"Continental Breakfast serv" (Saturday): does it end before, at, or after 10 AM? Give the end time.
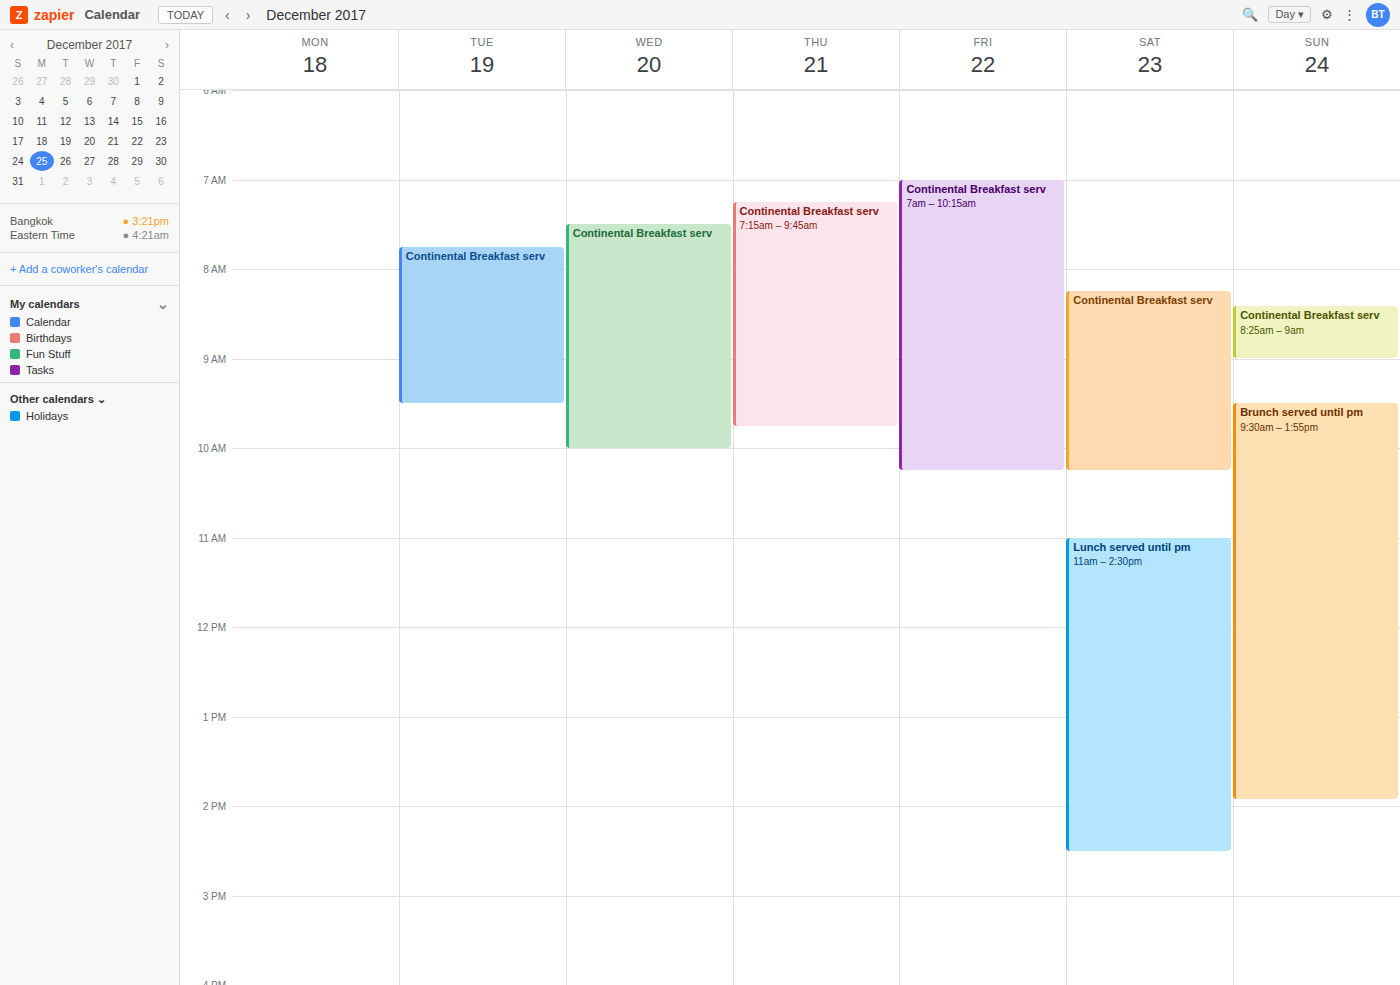
10:15 AM -- after 10 AM, 15 minutes below the 10 AM line.